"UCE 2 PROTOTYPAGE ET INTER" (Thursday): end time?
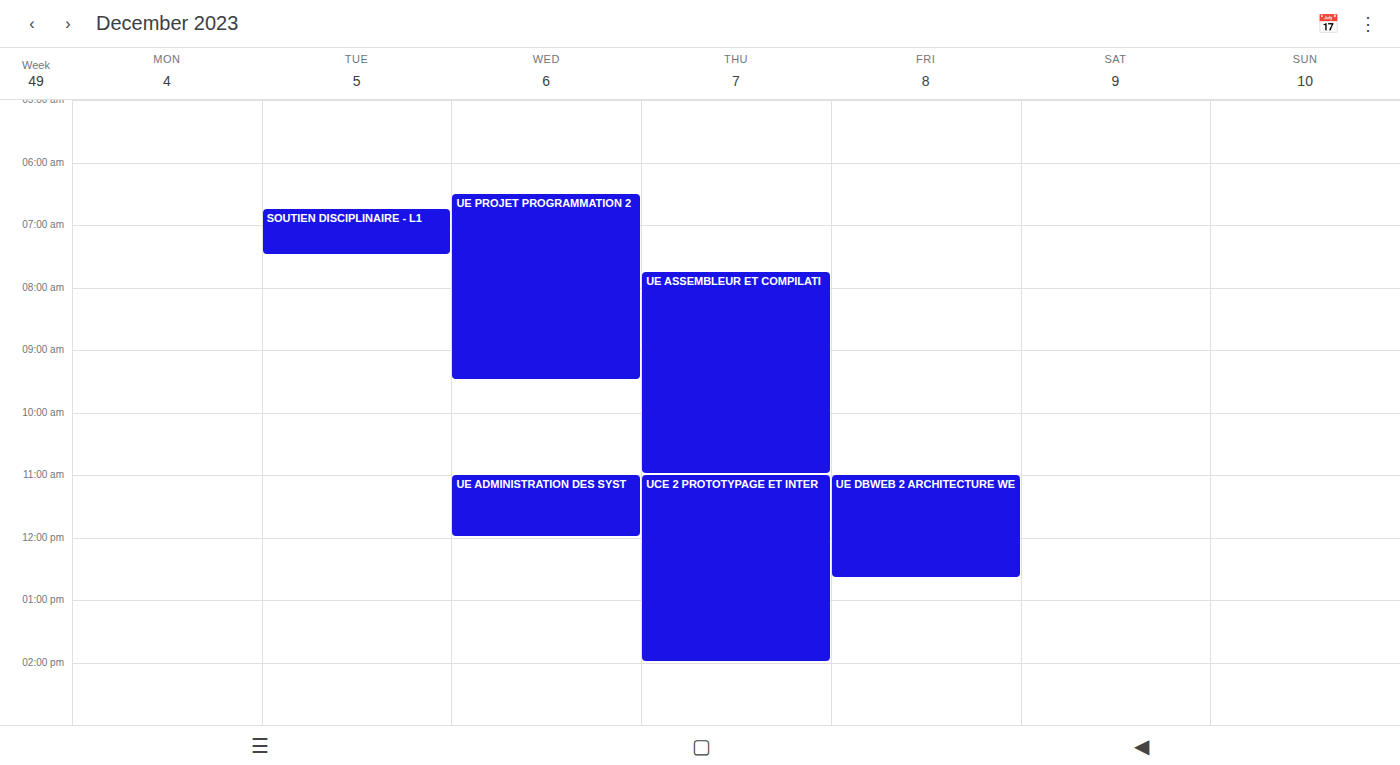
2:00 PM